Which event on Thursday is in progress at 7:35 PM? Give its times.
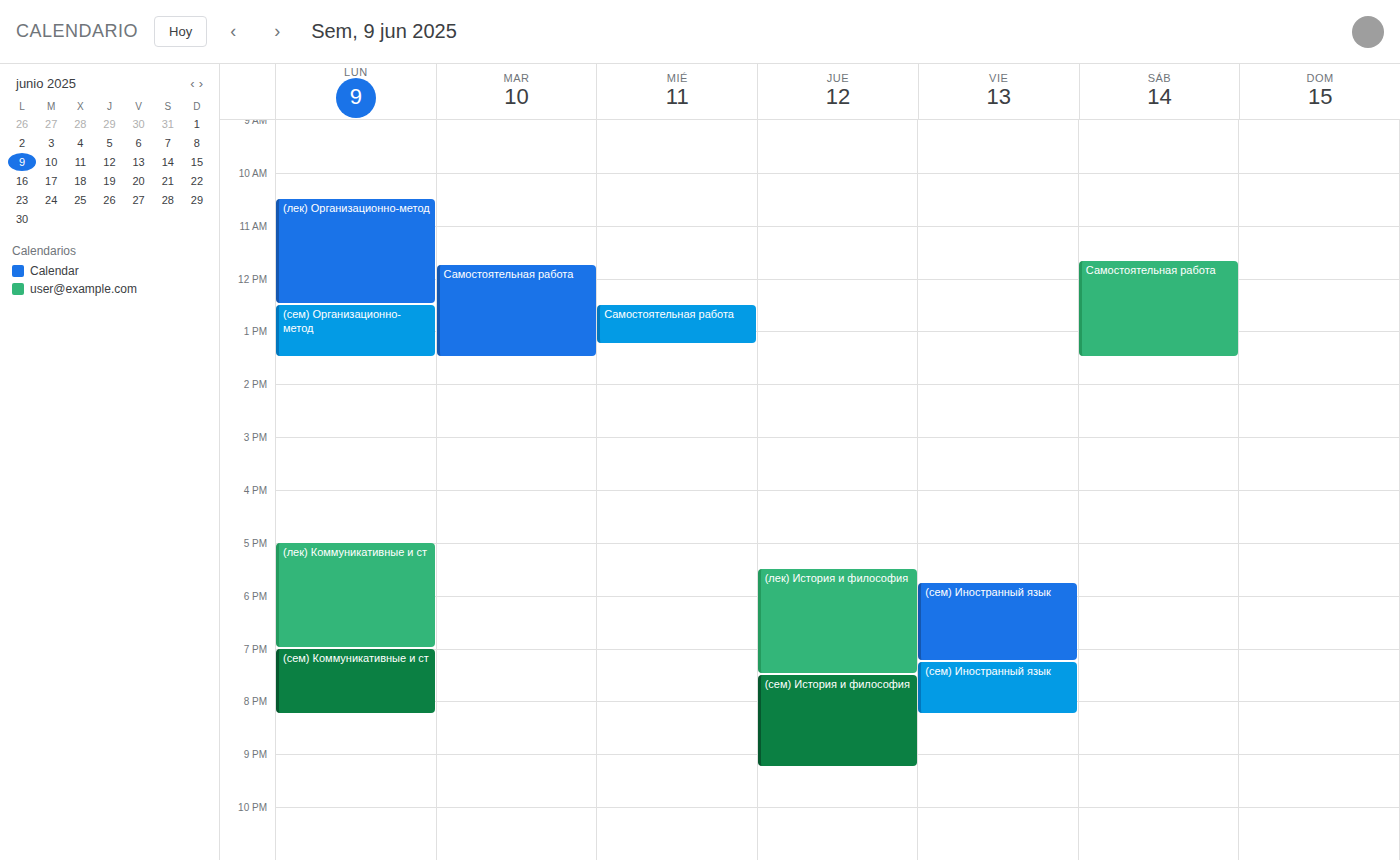
"(сем) История и философия", 7:30 PM to 9:15 PM